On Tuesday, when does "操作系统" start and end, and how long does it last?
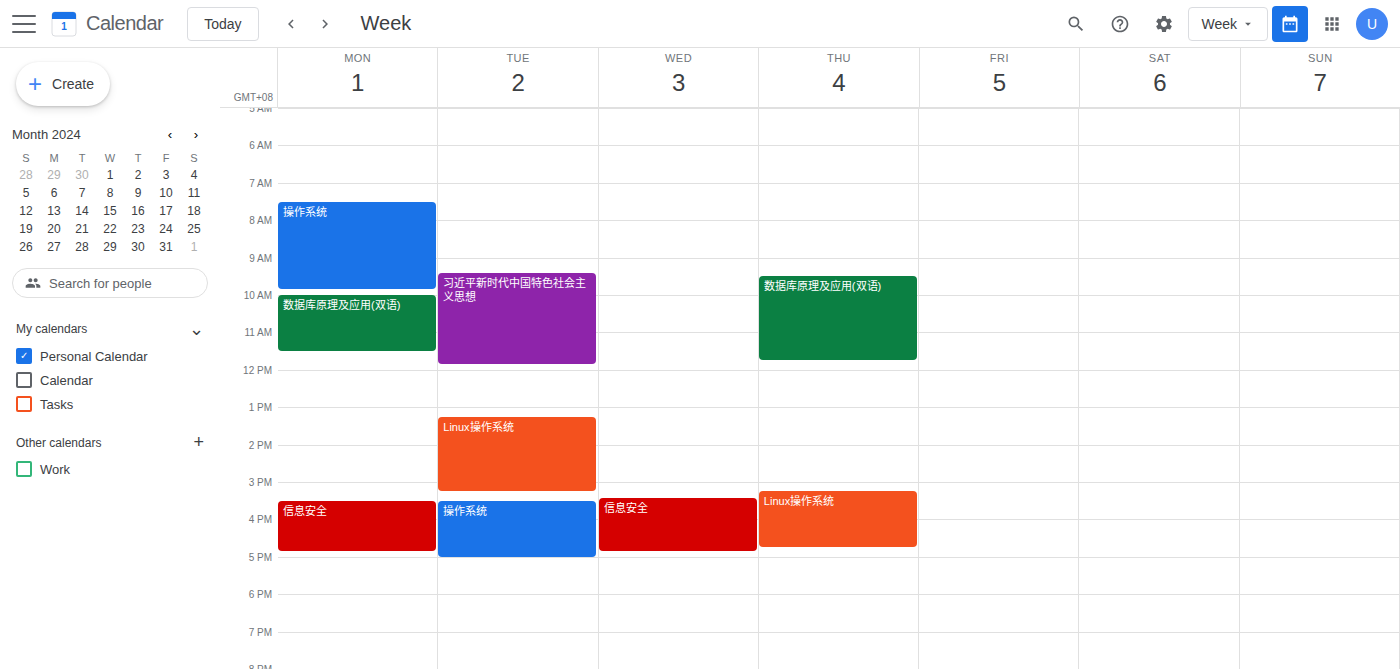
3:30 PM to 5:00 PM, 1 hour 30 minutes